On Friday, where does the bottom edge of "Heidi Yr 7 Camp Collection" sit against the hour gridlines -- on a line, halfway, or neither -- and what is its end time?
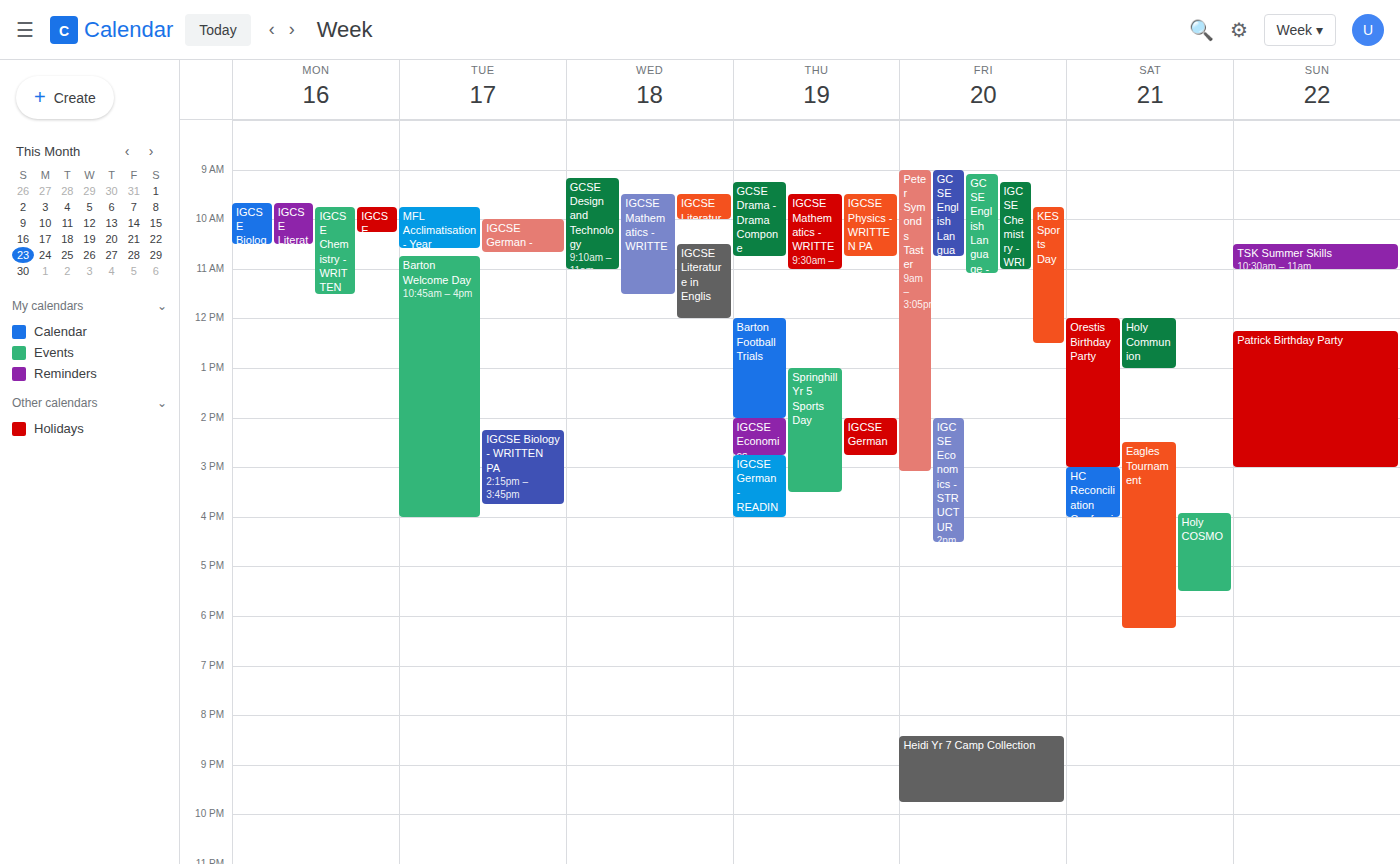
9:45 PM -- neither: three quarters of the way from the 9 PM line to the 10 PM line.